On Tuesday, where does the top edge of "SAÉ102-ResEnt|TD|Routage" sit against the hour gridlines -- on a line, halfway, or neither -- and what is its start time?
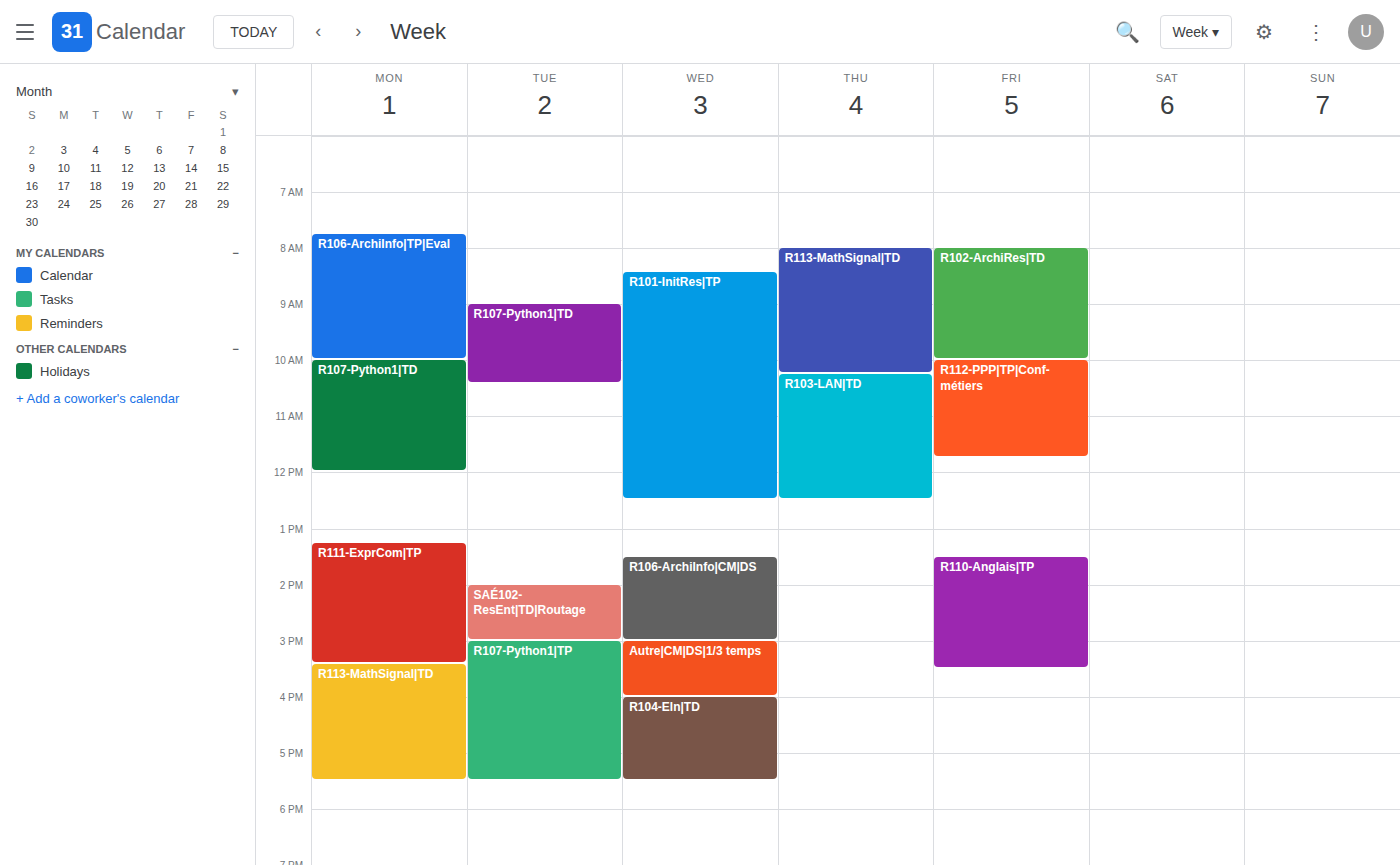
2:00 PM -- exactly on the 2 PM line.